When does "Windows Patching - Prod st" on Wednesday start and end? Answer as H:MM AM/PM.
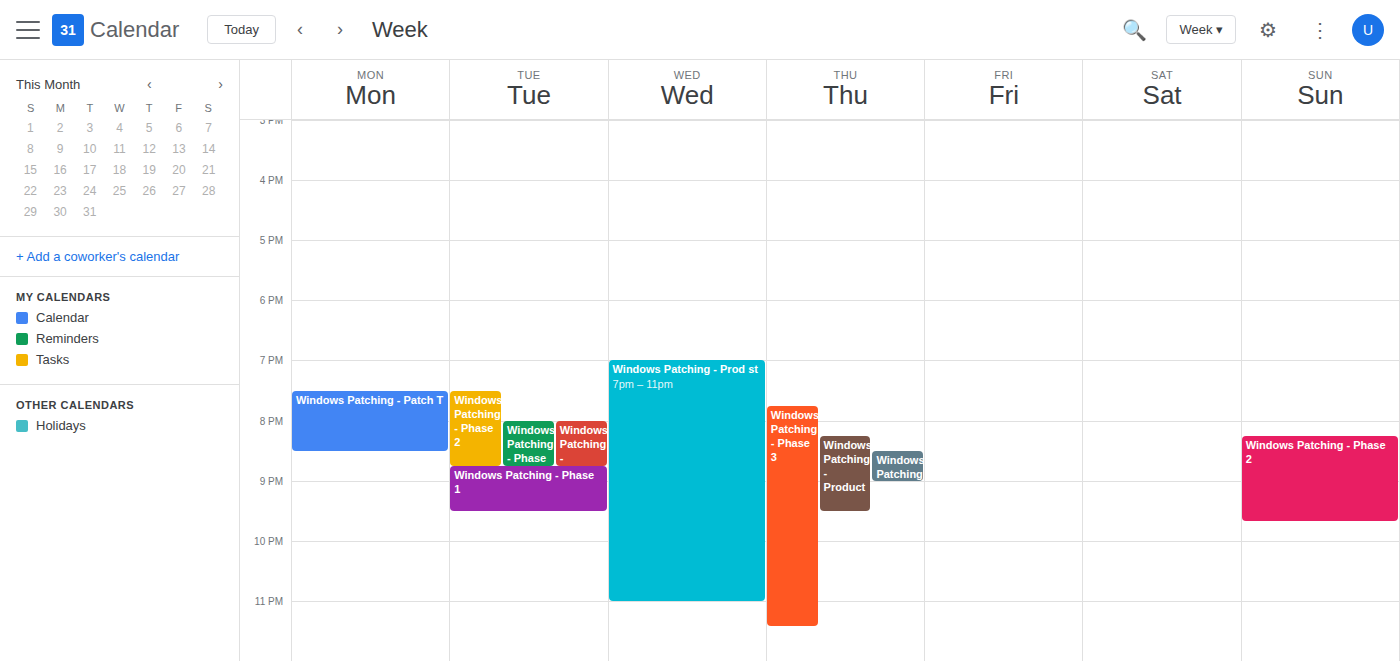
7:00 PM to 11:00 PM